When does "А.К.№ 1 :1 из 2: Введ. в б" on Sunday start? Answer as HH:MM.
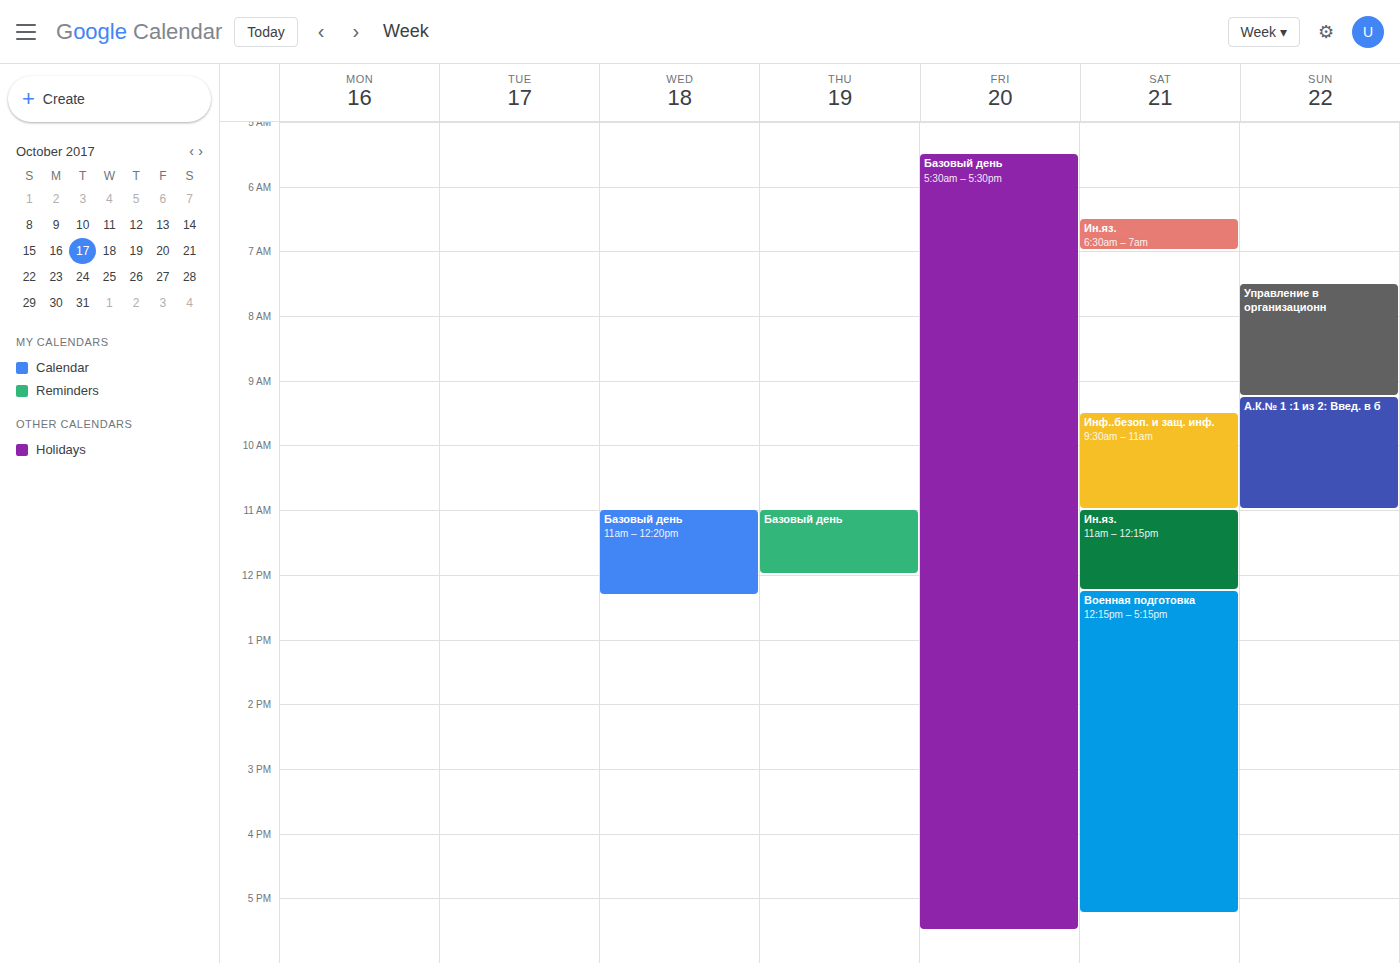
09:15